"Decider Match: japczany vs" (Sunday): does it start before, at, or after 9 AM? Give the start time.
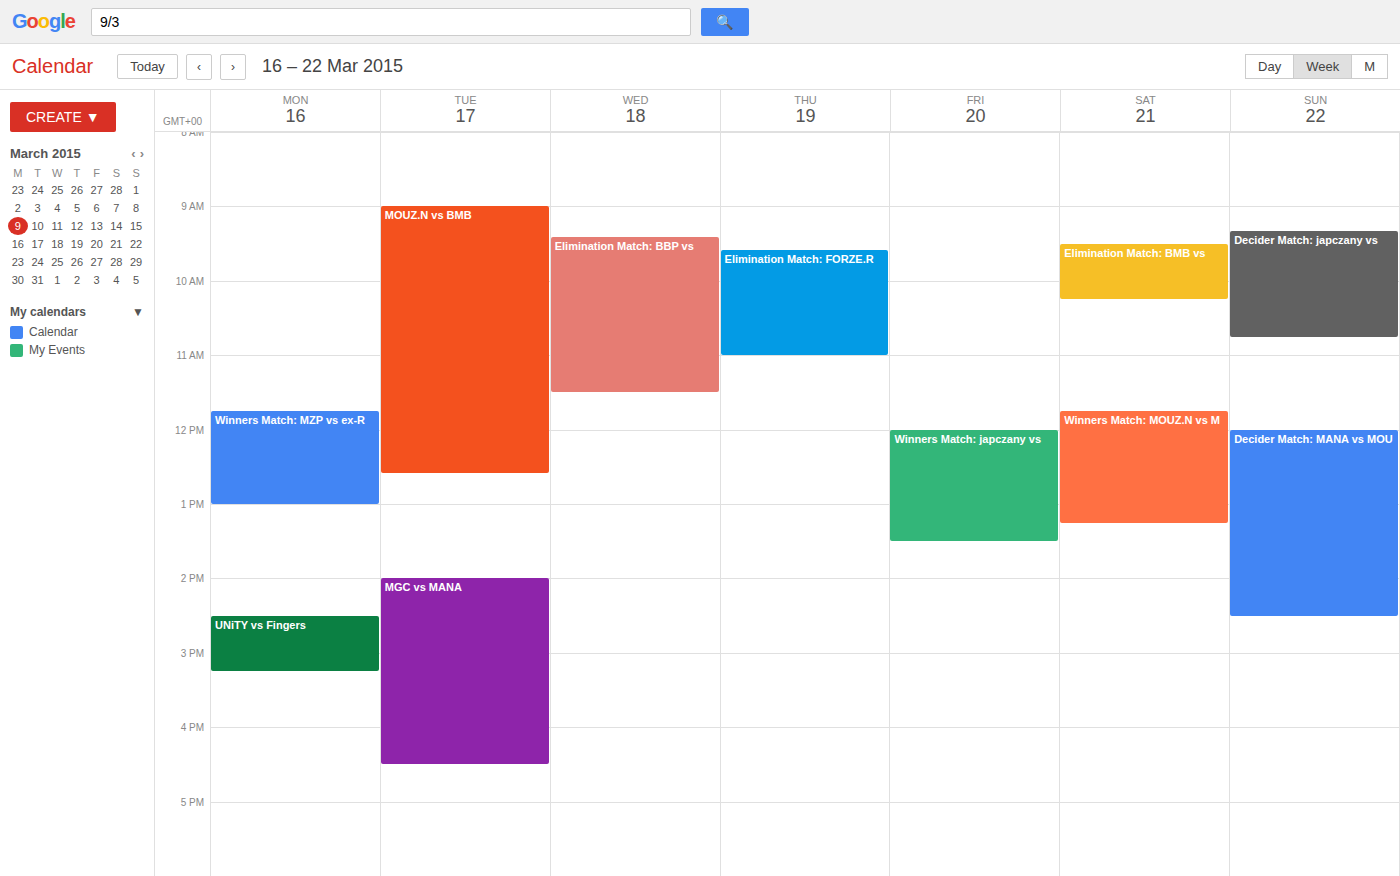
9:20 AM -- after 9 AM, 20 minutes below the 9 AM line.